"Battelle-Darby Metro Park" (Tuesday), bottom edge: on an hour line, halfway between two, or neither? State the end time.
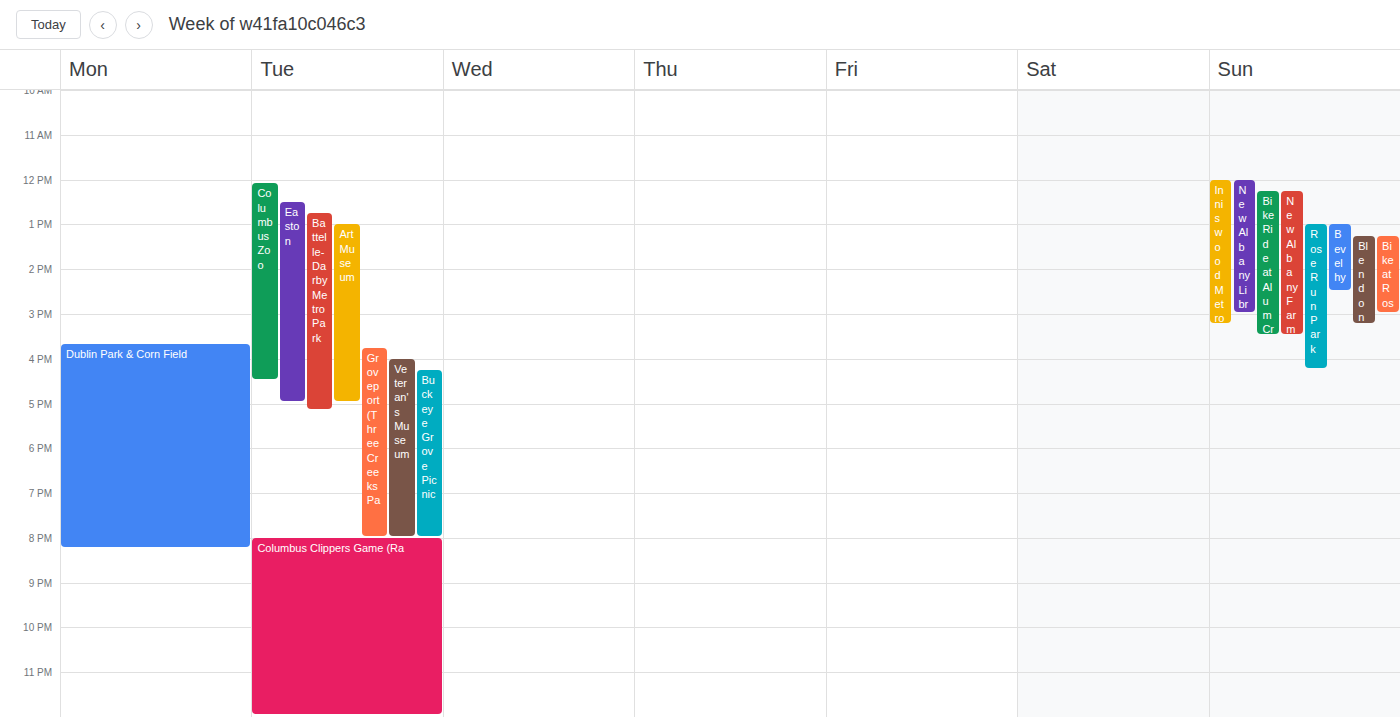
5:10 PM -- neither: 10 minutes below the 5 PM line and 50 minutes above the 6 PM line.